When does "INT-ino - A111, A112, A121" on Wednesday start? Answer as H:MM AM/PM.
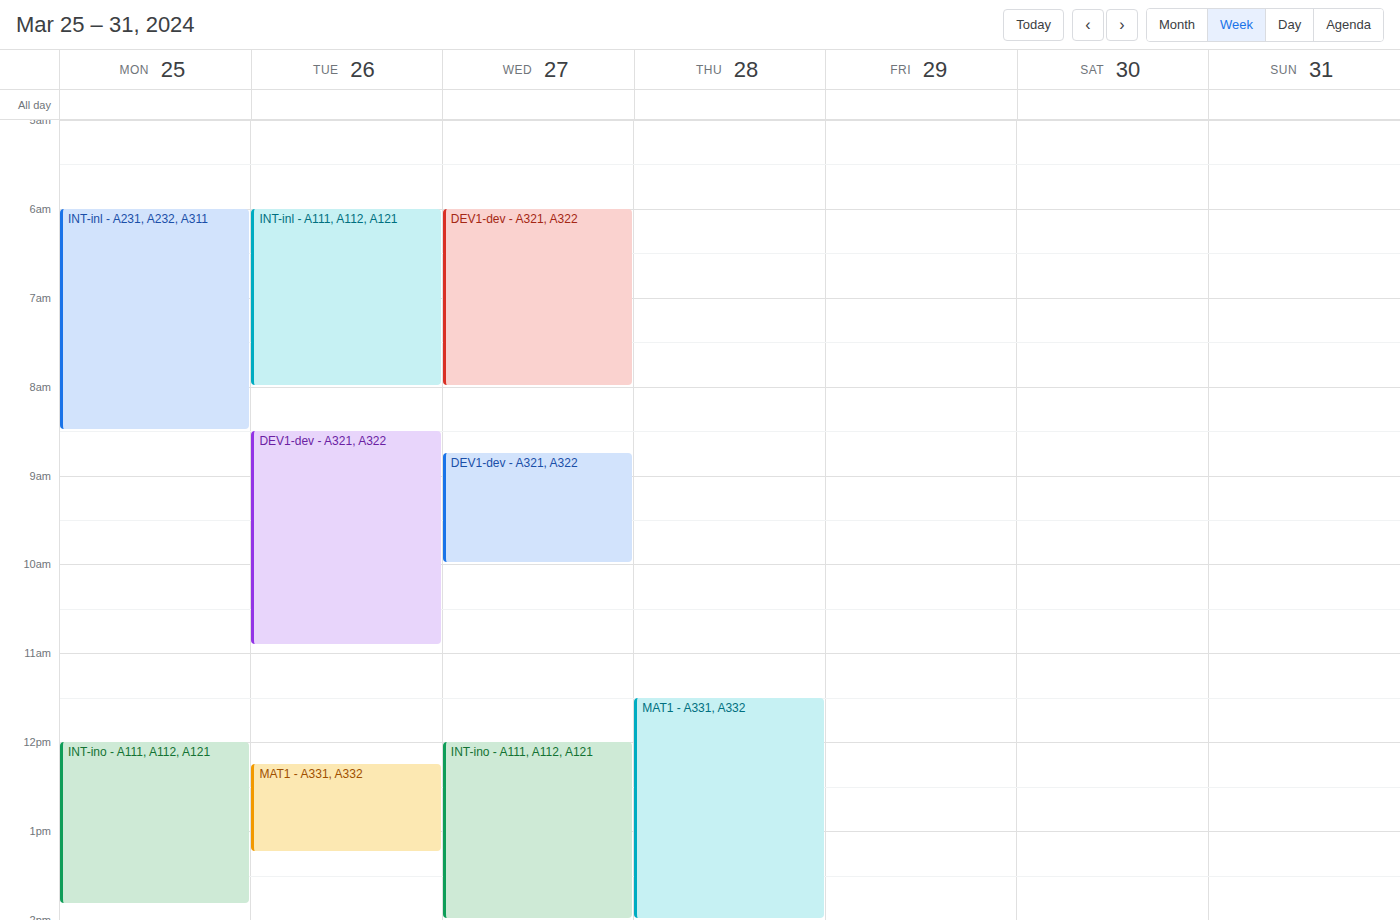
12:00 PM